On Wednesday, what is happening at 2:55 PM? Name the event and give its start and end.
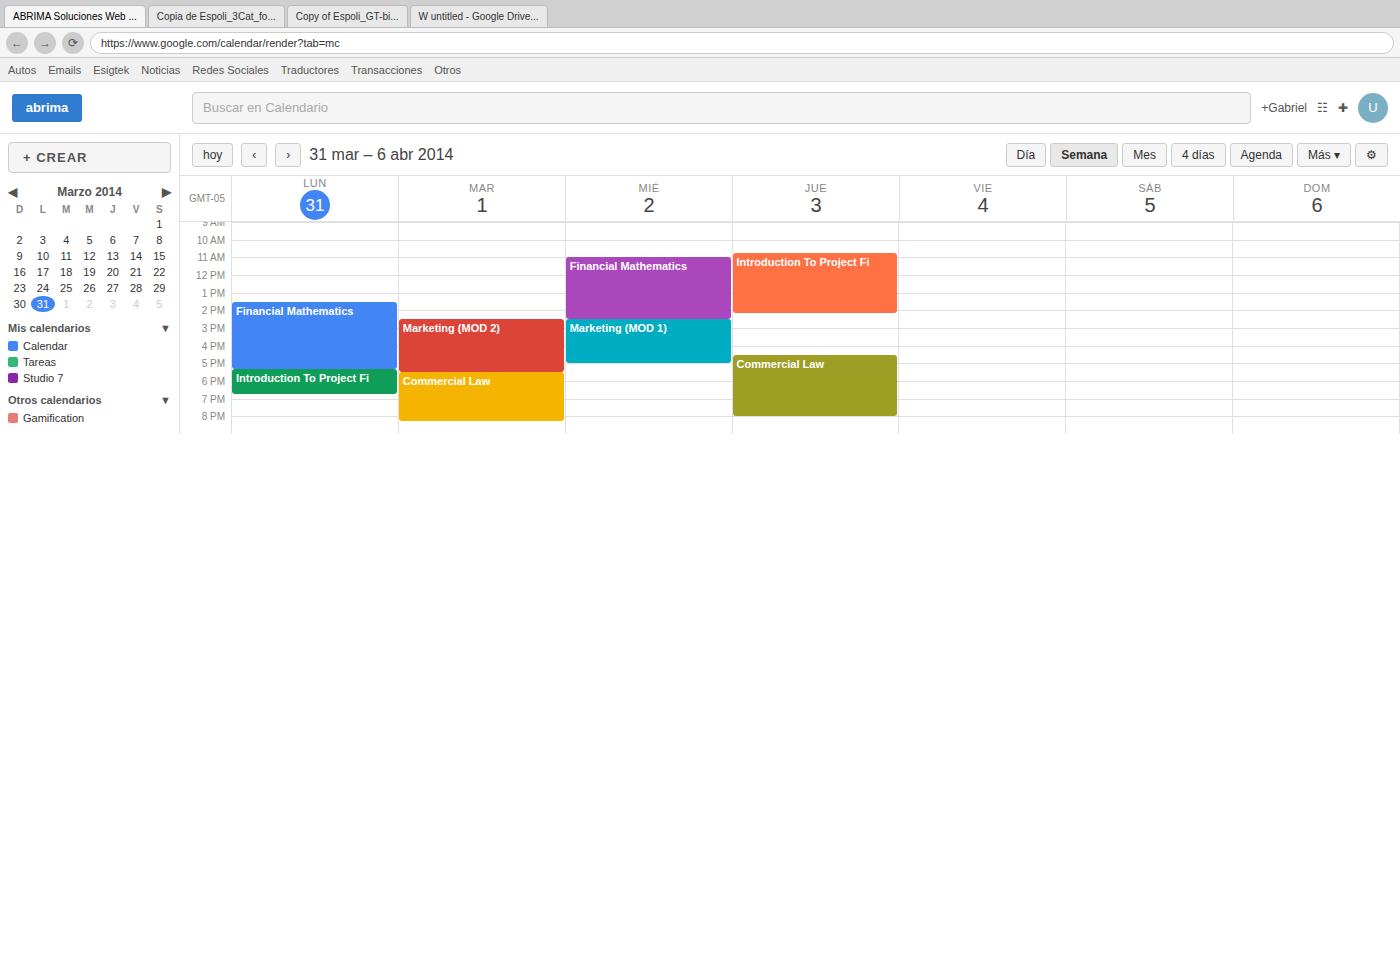
"Marketing (MOD 1)", 2:30 PM to 5:00 PM